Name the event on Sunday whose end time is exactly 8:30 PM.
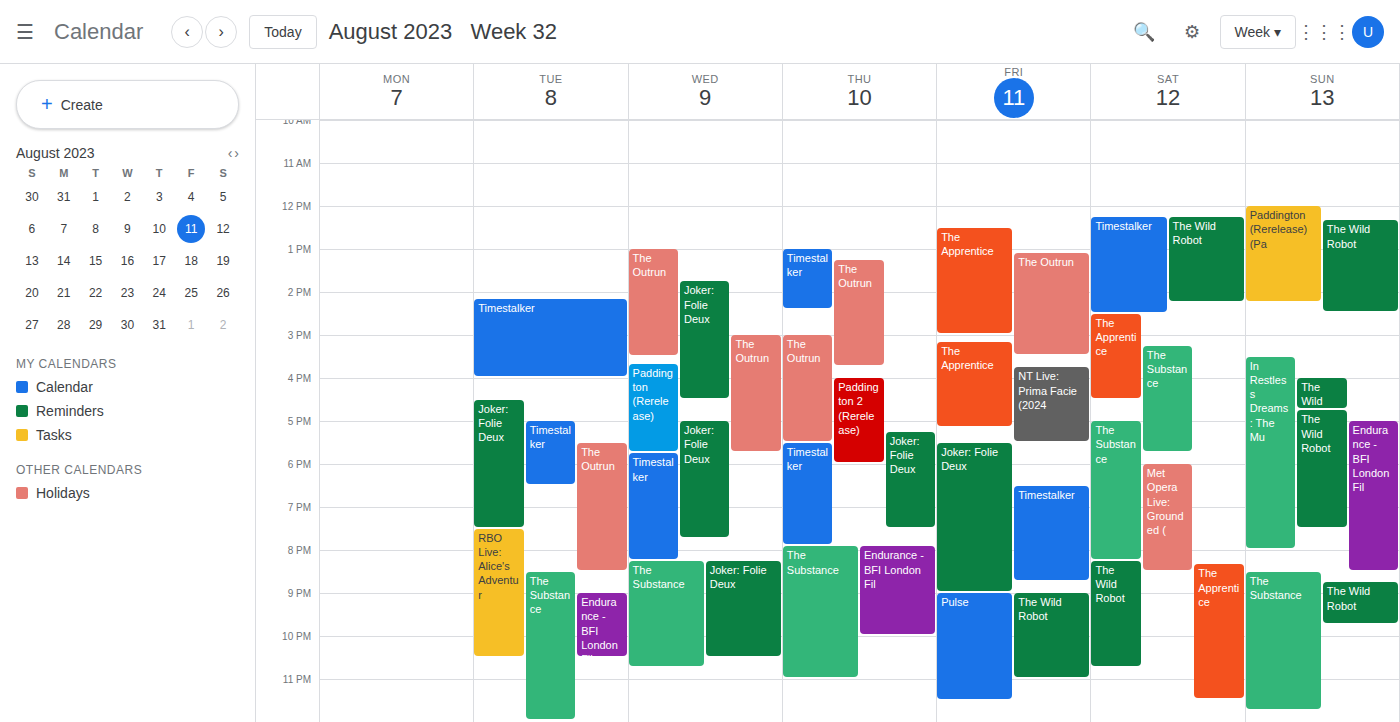
"Endurance - BFI London Fil"